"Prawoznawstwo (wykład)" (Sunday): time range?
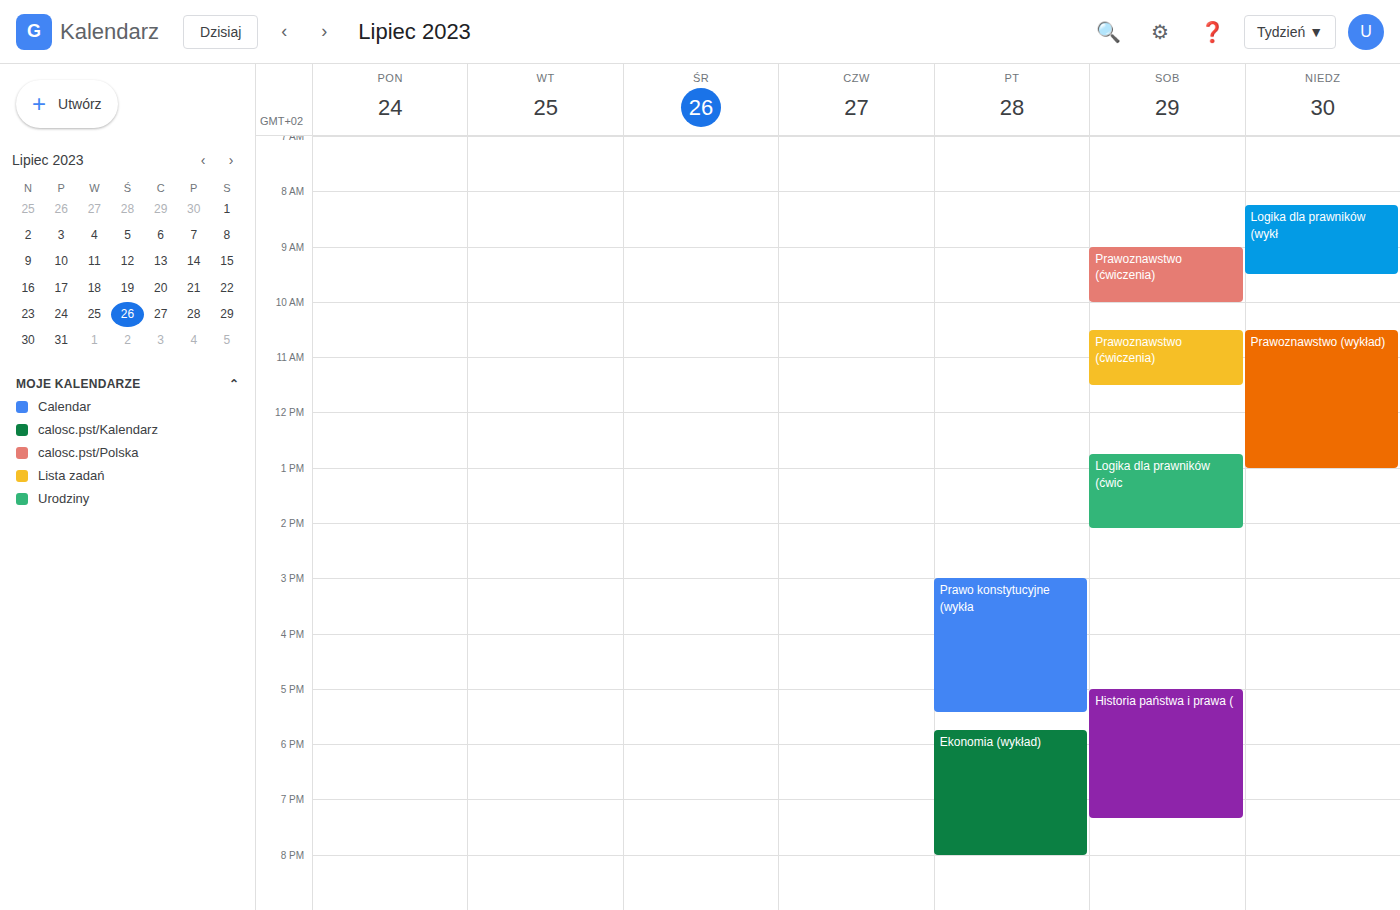
10:30 AM to 1:00 PM